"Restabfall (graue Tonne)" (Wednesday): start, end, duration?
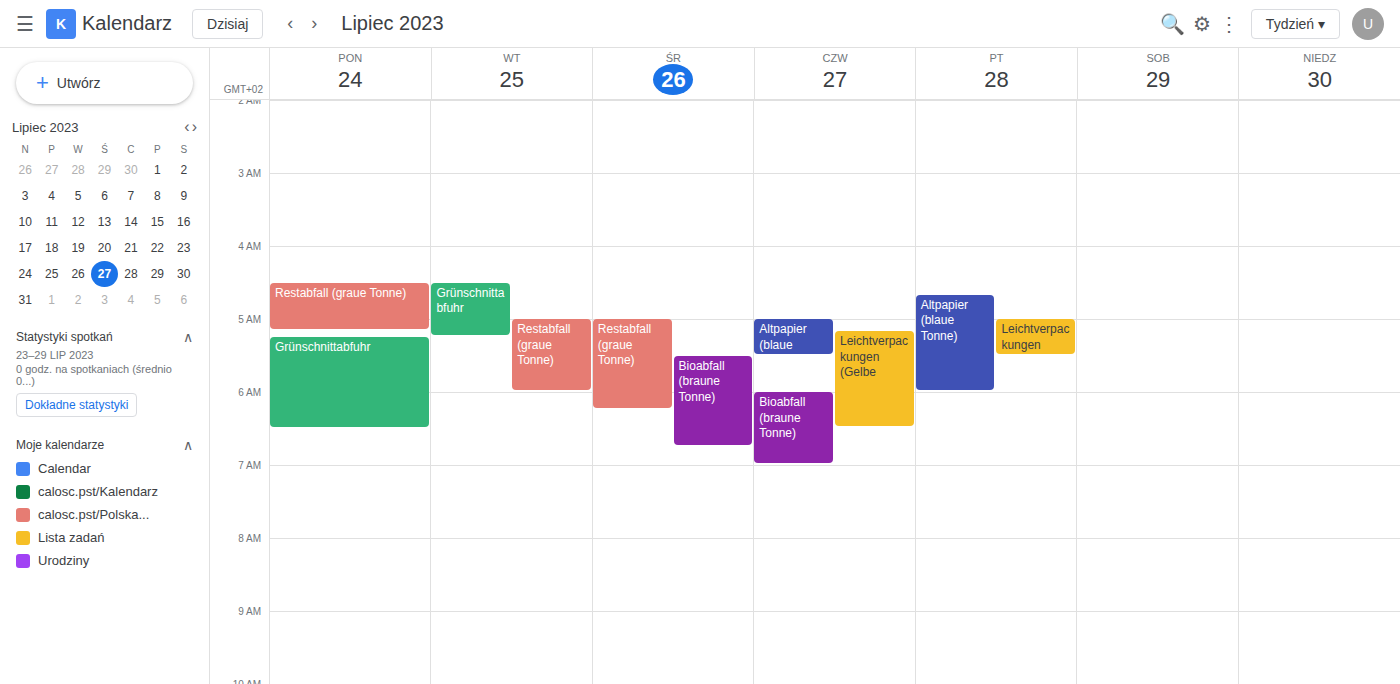
5:00 AM to 6:15 AM, 1 hour 15 minutes